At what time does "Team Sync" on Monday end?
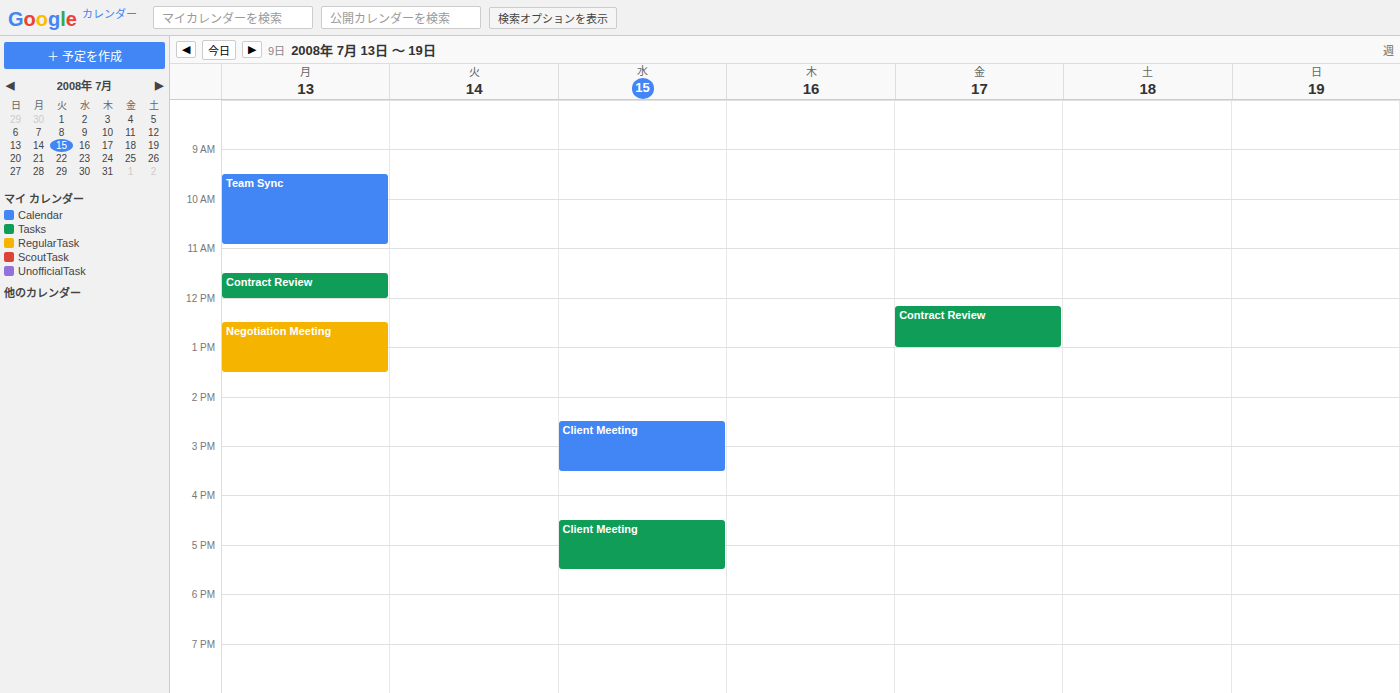
10:55 AM